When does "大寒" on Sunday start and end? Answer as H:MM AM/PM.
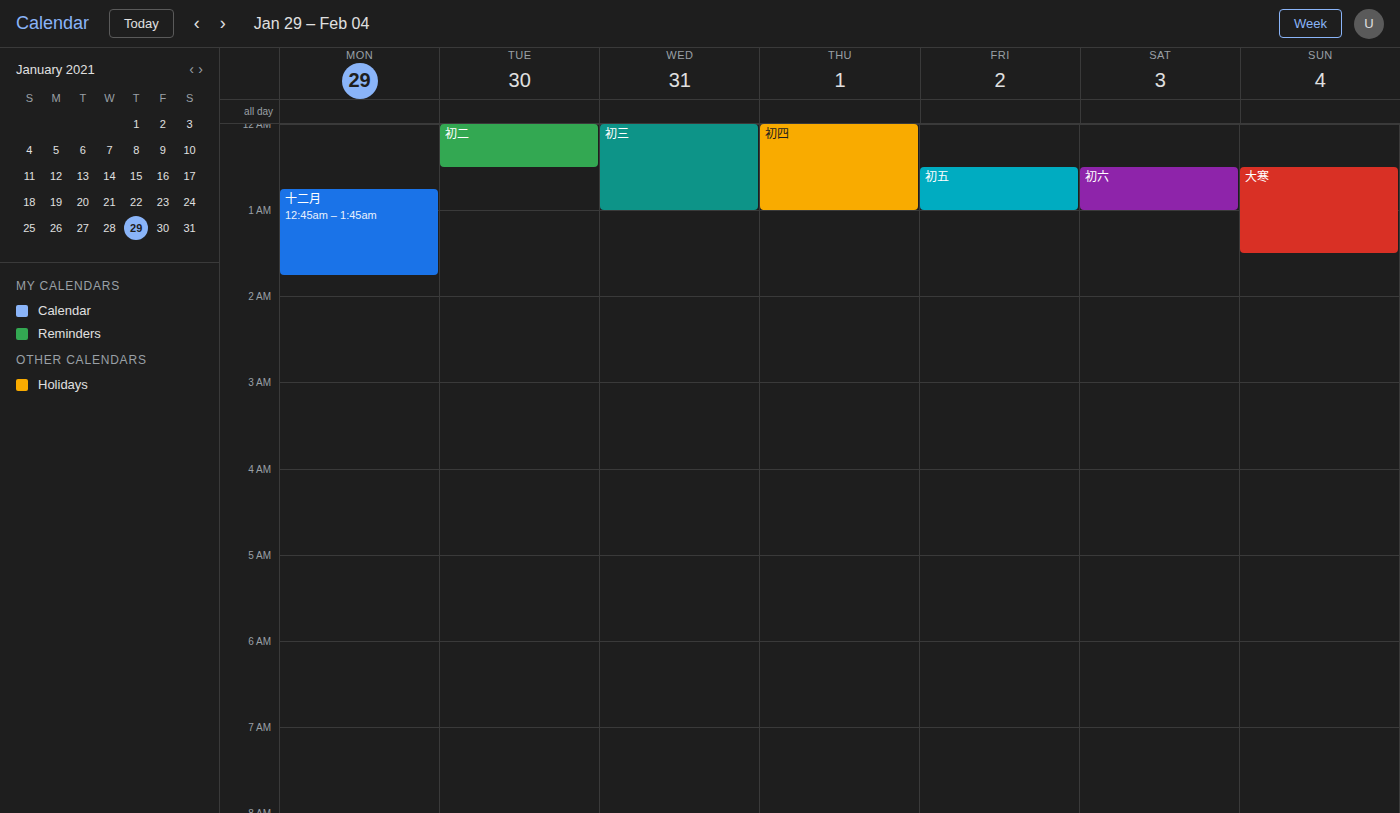
12:30 AM to 1:30 AM